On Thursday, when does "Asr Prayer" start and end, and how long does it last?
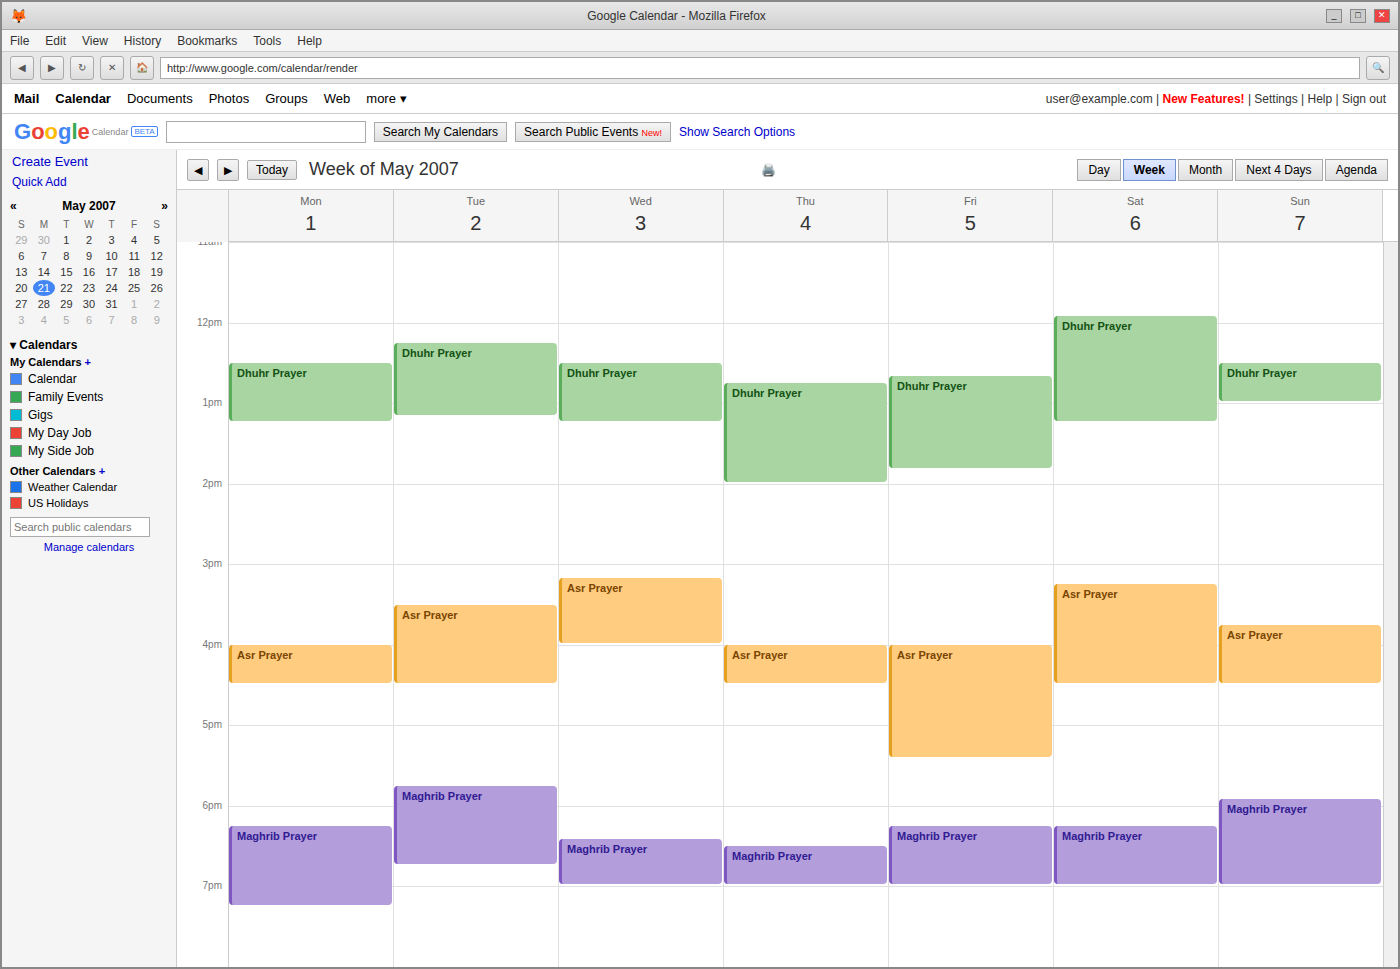
4:00 PM to 4:30 PM, 30 minutes